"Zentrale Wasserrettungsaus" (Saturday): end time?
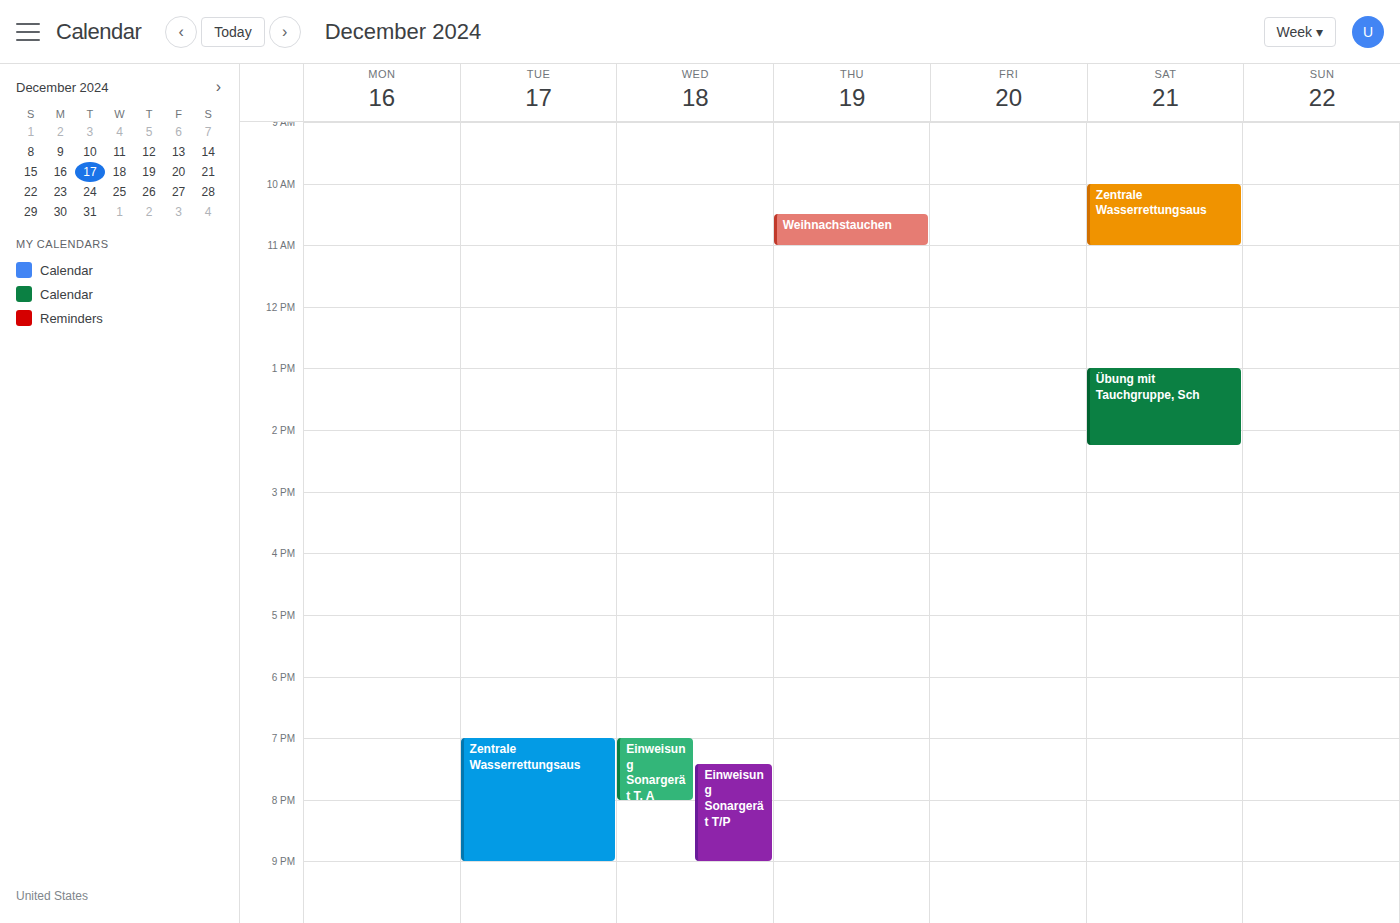
11:00 AM